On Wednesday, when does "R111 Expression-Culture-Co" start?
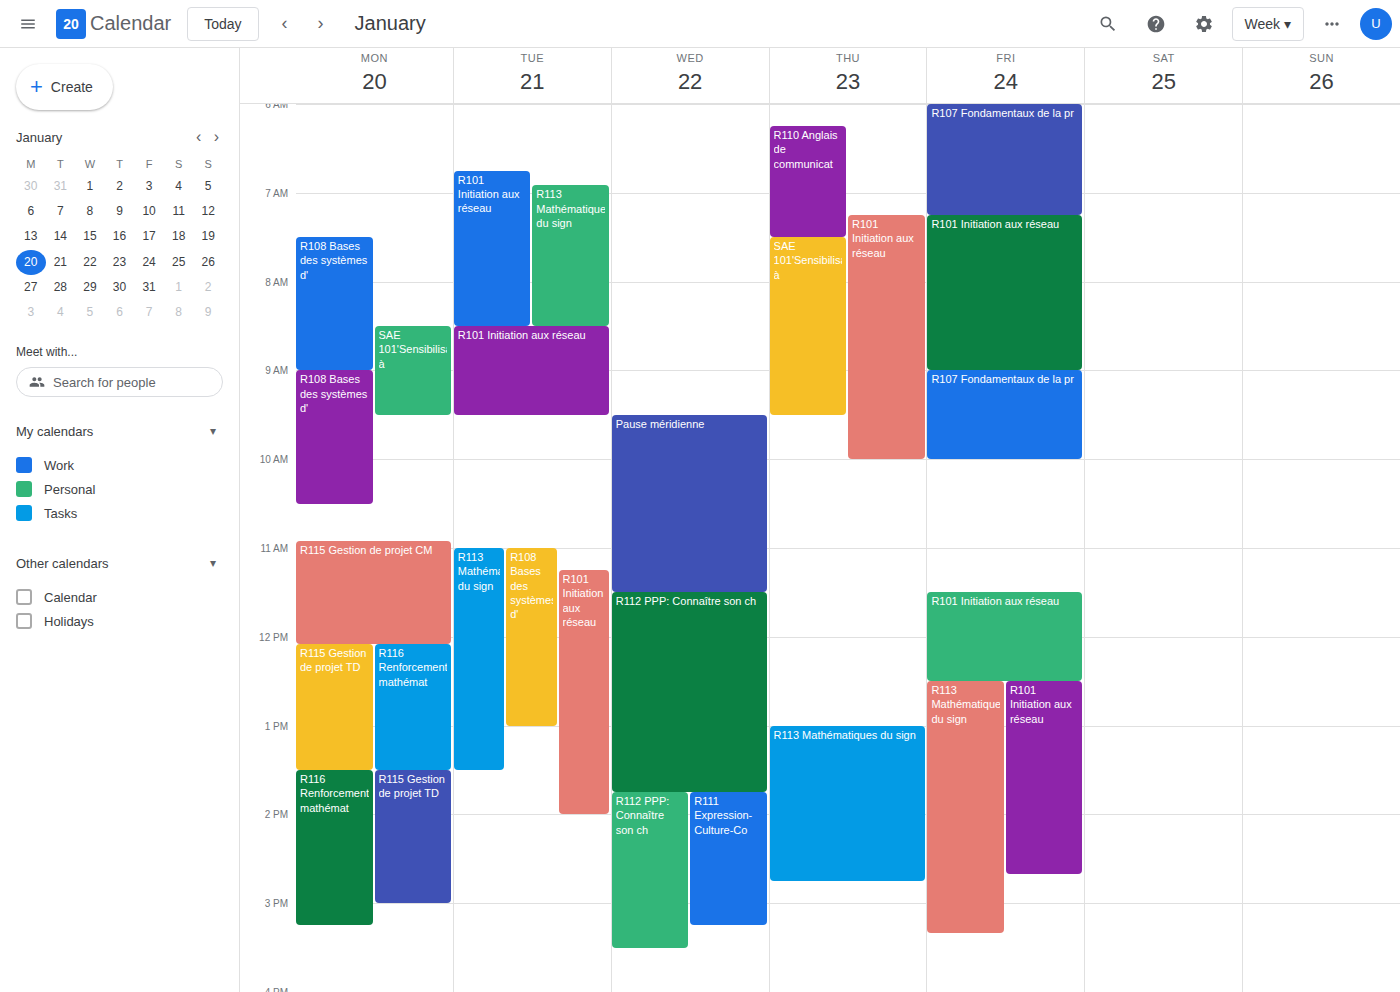
13:45